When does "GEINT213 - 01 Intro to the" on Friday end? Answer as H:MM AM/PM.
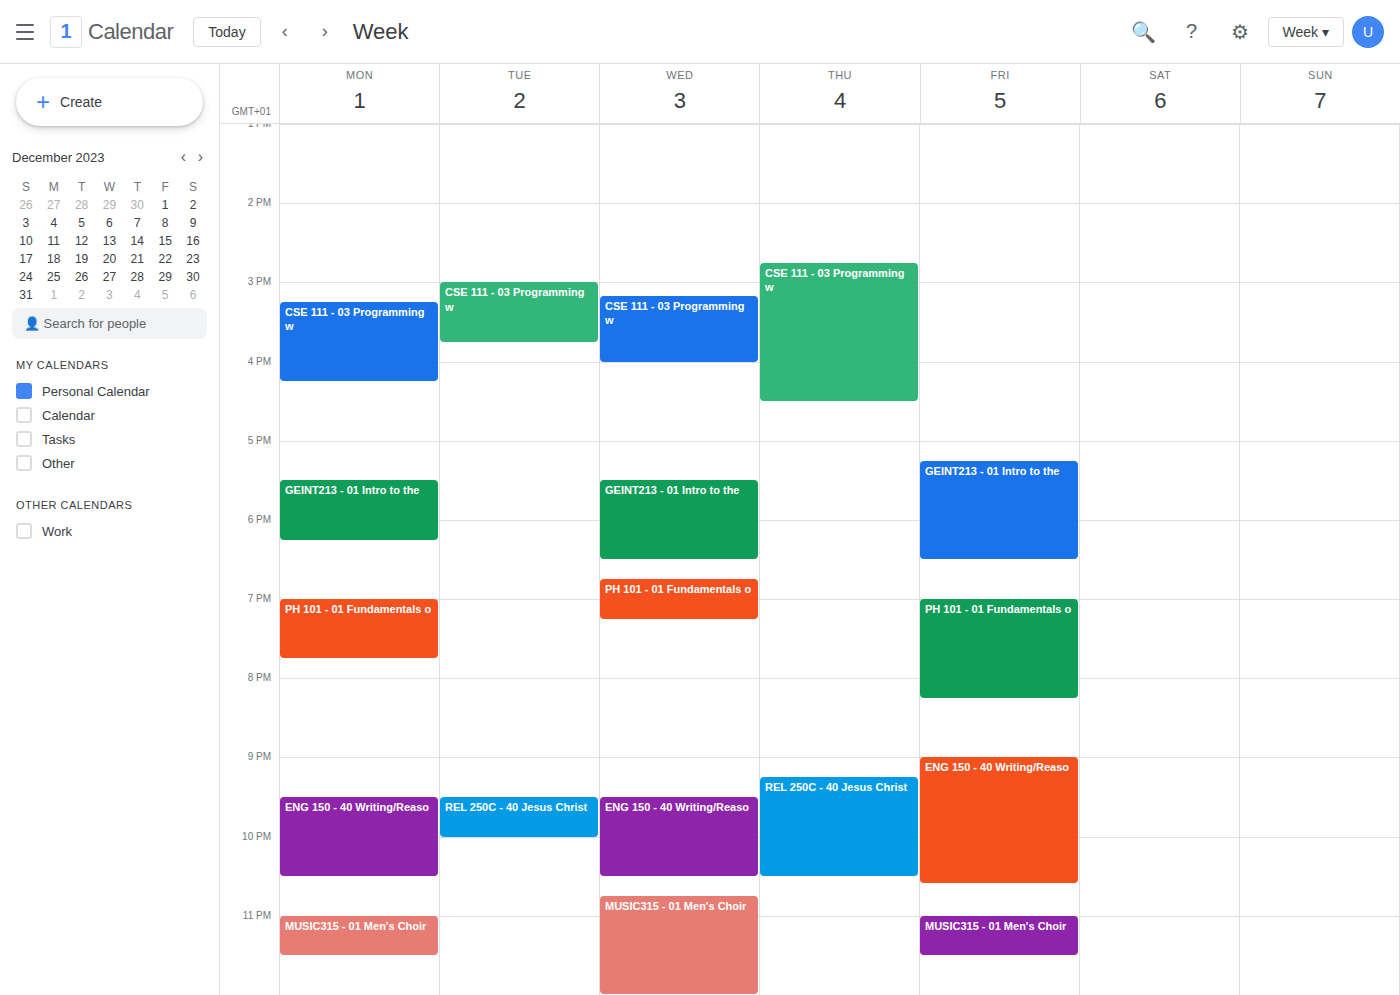
6:30 PM